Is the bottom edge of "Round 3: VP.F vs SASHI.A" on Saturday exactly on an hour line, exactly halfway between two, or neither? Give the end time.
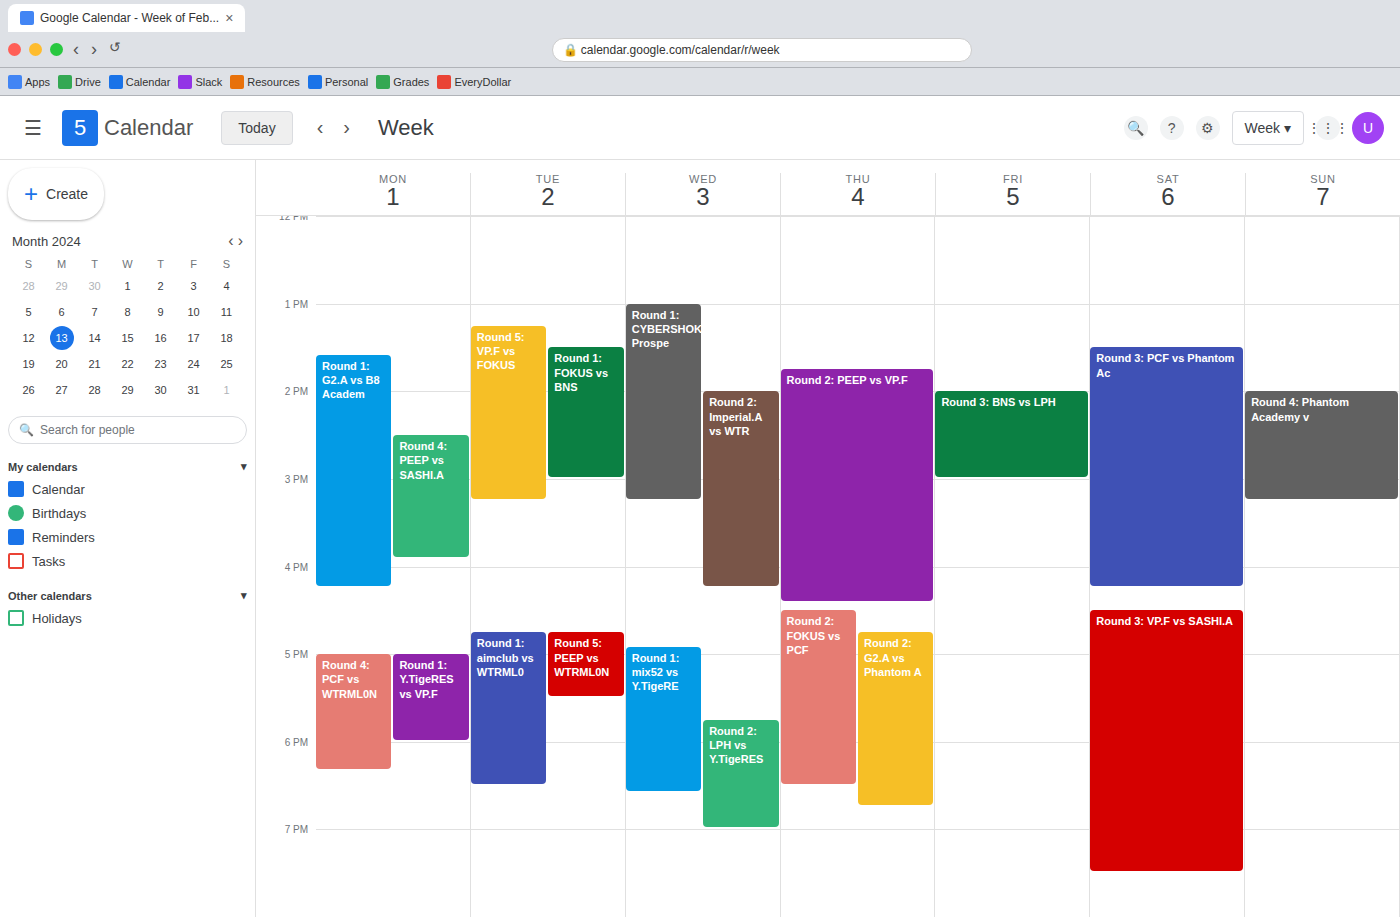
7:30 PM -- halfway between the 7 PM and 8 PM lines.